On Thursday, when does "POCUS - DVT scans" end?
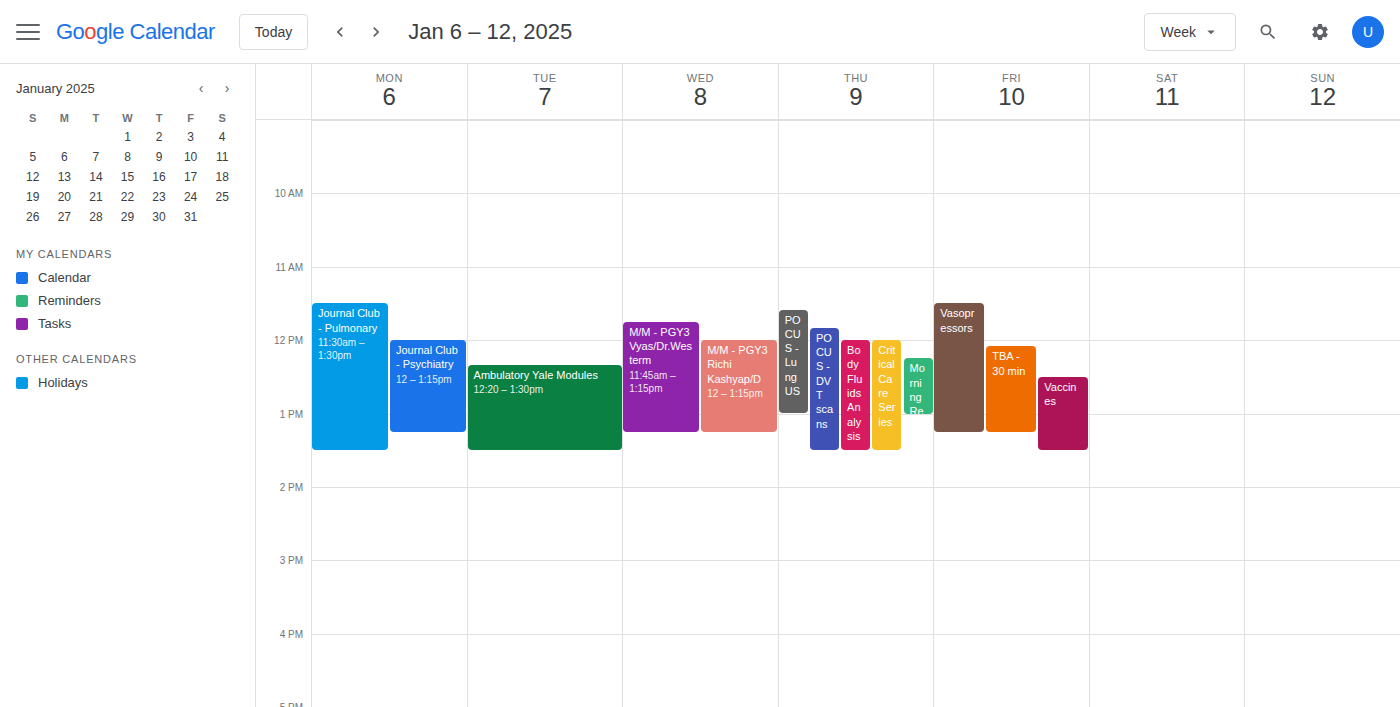
1:30 PM